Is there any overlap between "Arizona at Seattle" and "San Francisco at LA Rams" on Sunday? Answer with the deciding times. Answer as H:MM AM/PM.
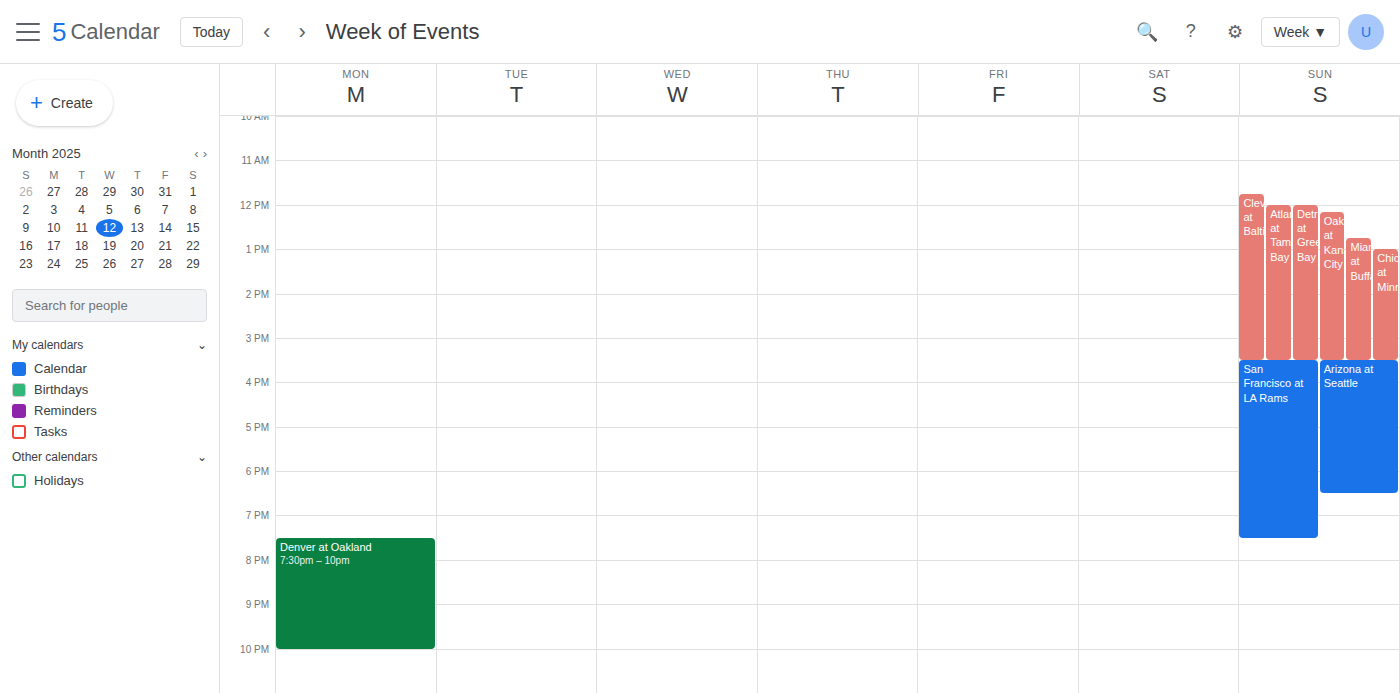
"Arizona at Seattle" runs 3:30 PM to 6:30 PM, inside "San Francisco at LA Rams" -- they overlap.